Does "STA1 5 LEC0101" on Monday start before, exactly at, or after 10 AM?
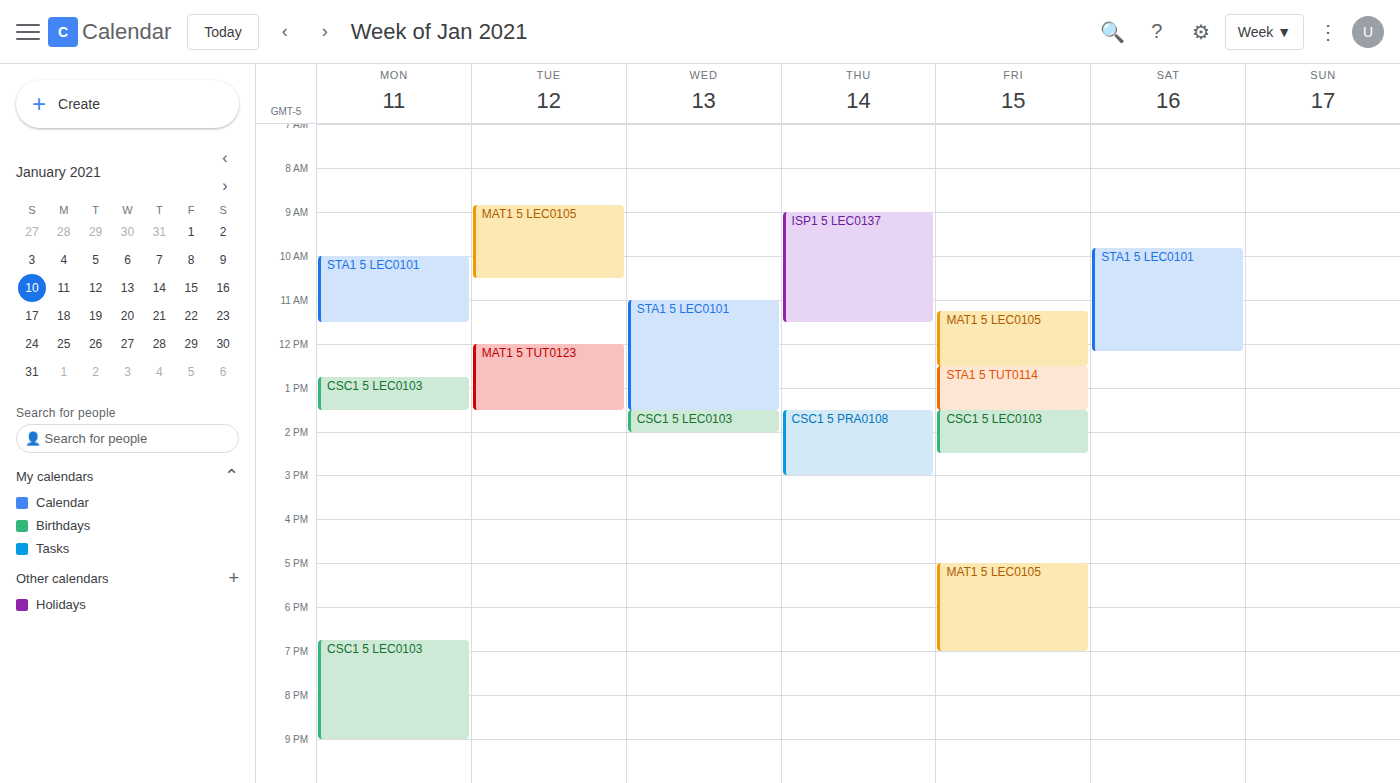
10:00 AM -- exactly at 10 AM, on the 10 AM line.